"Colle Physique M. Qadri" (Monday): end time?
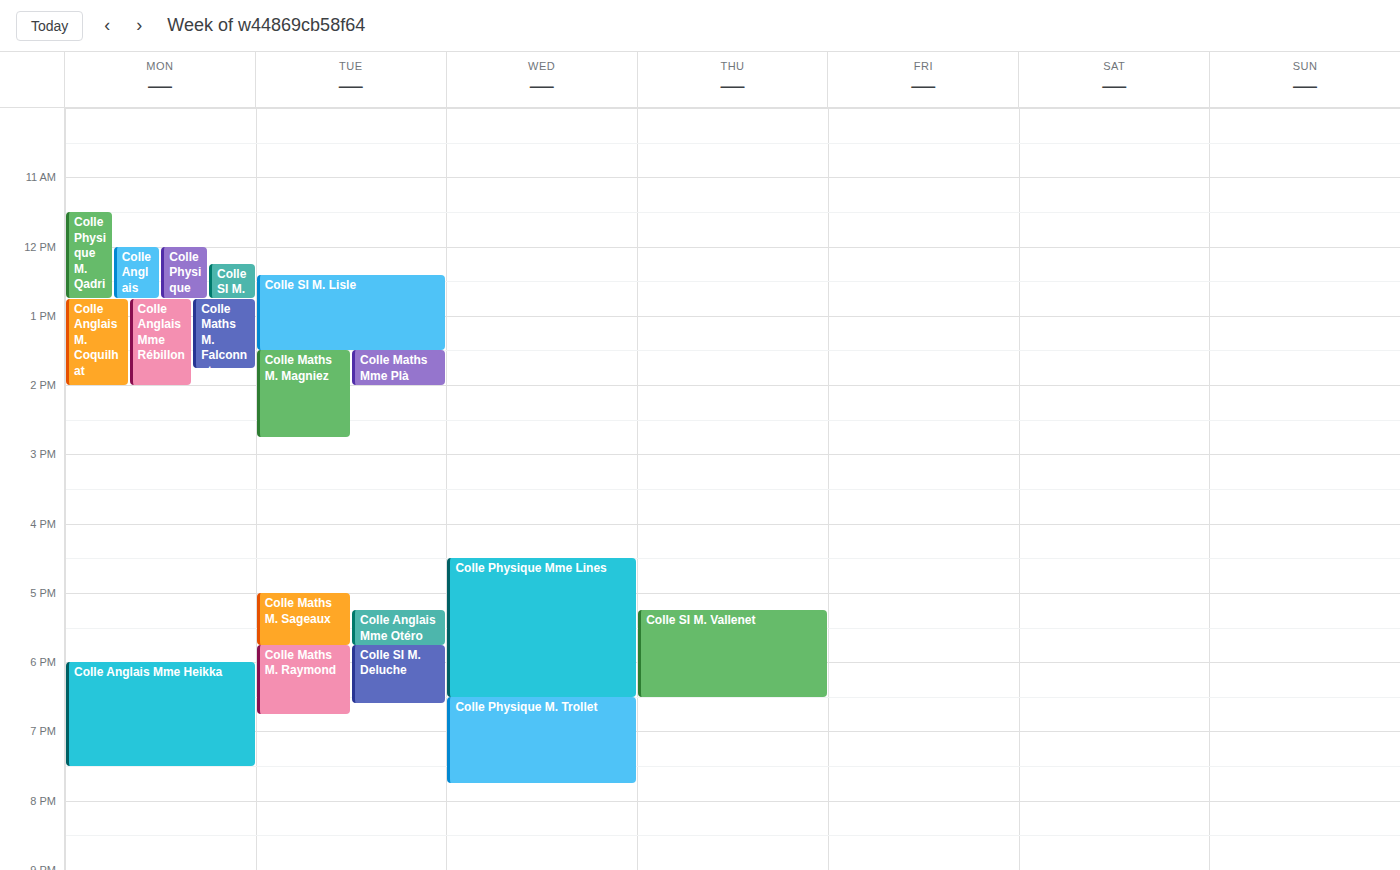
12:45 PM